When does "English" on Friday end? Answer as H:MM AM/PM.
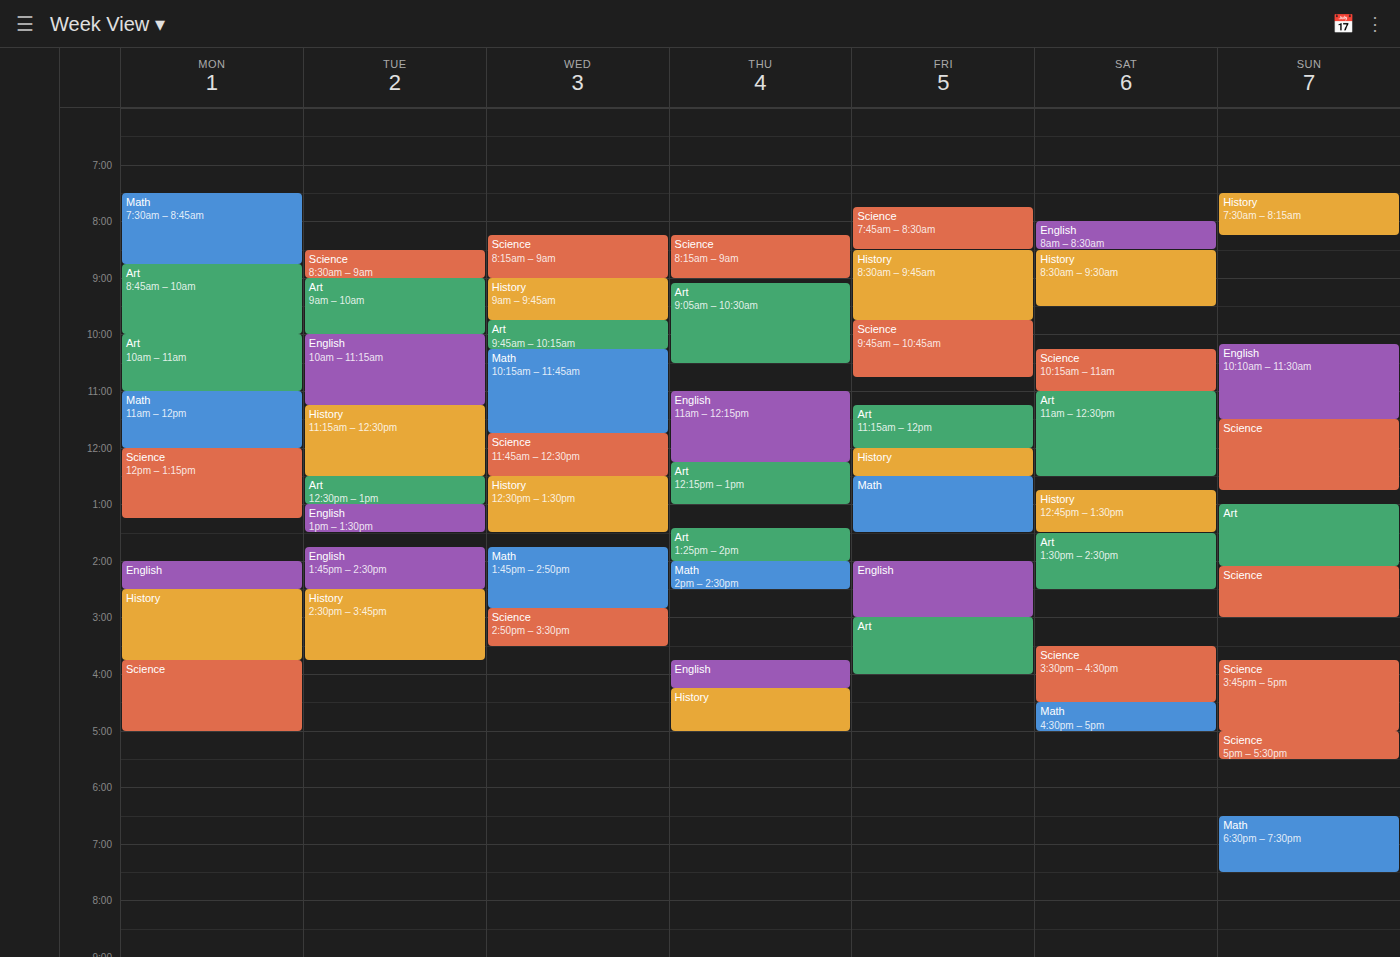
3:00 PM